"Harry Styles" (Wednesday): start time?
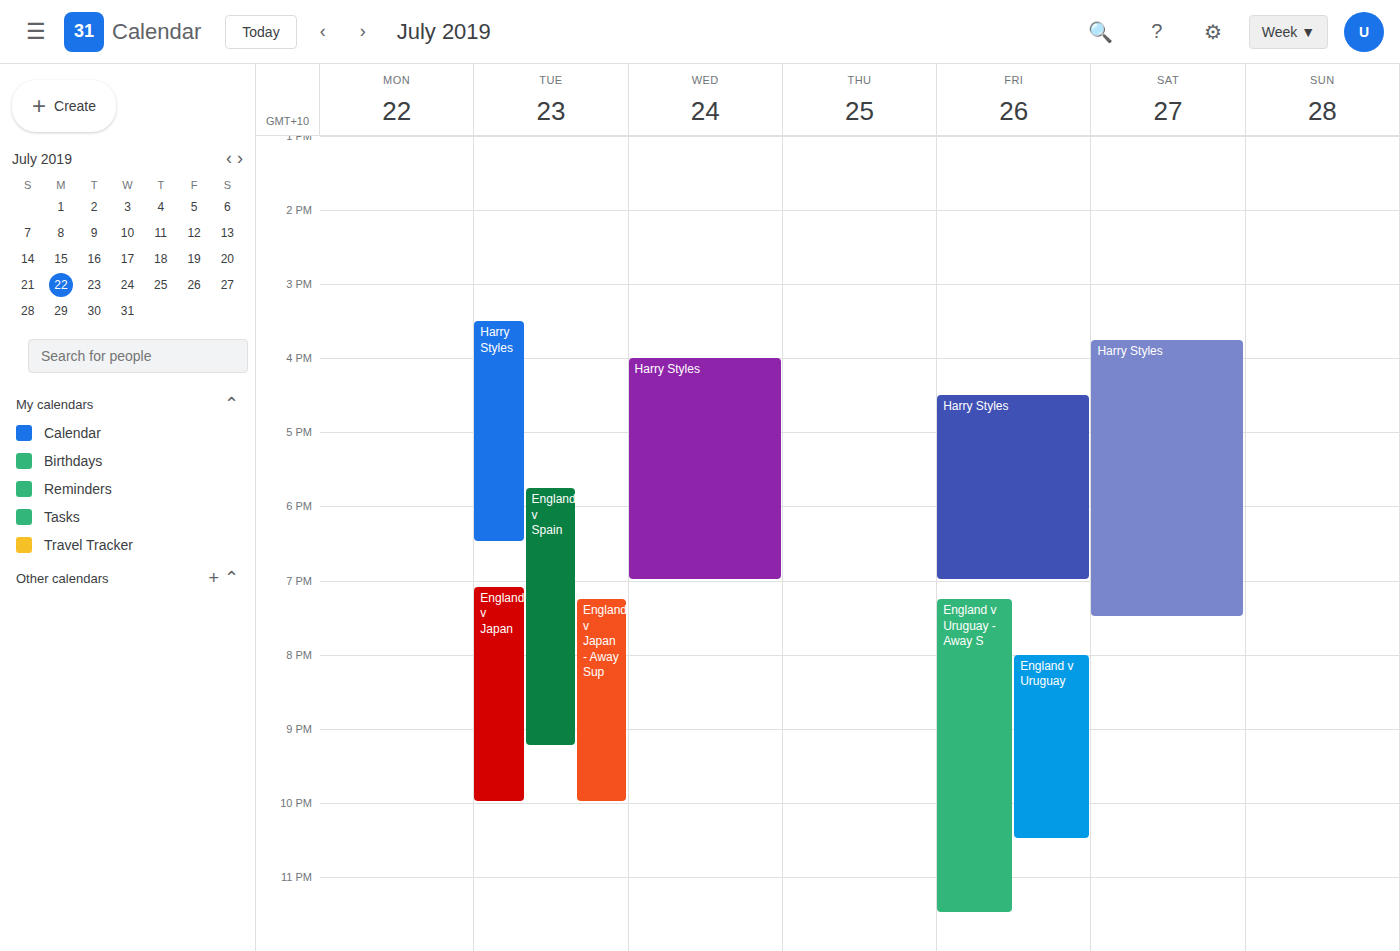
4:00 PM